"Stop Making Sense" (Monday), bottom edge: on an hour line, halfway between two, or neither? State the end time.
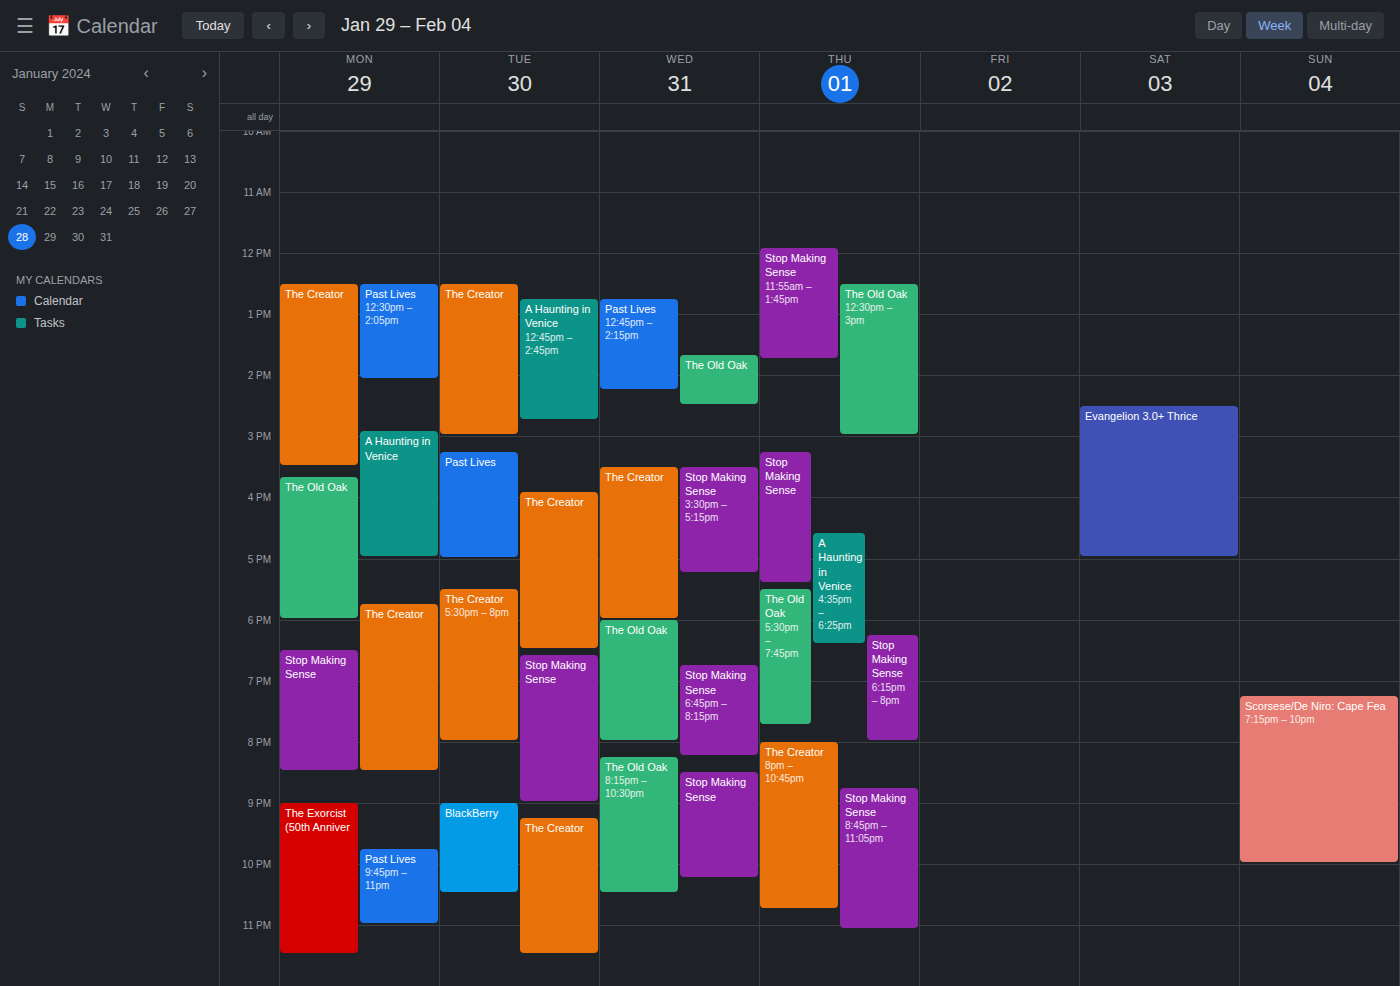
8:30 PM -- halfway between the 8 PM and 9 PM lines.